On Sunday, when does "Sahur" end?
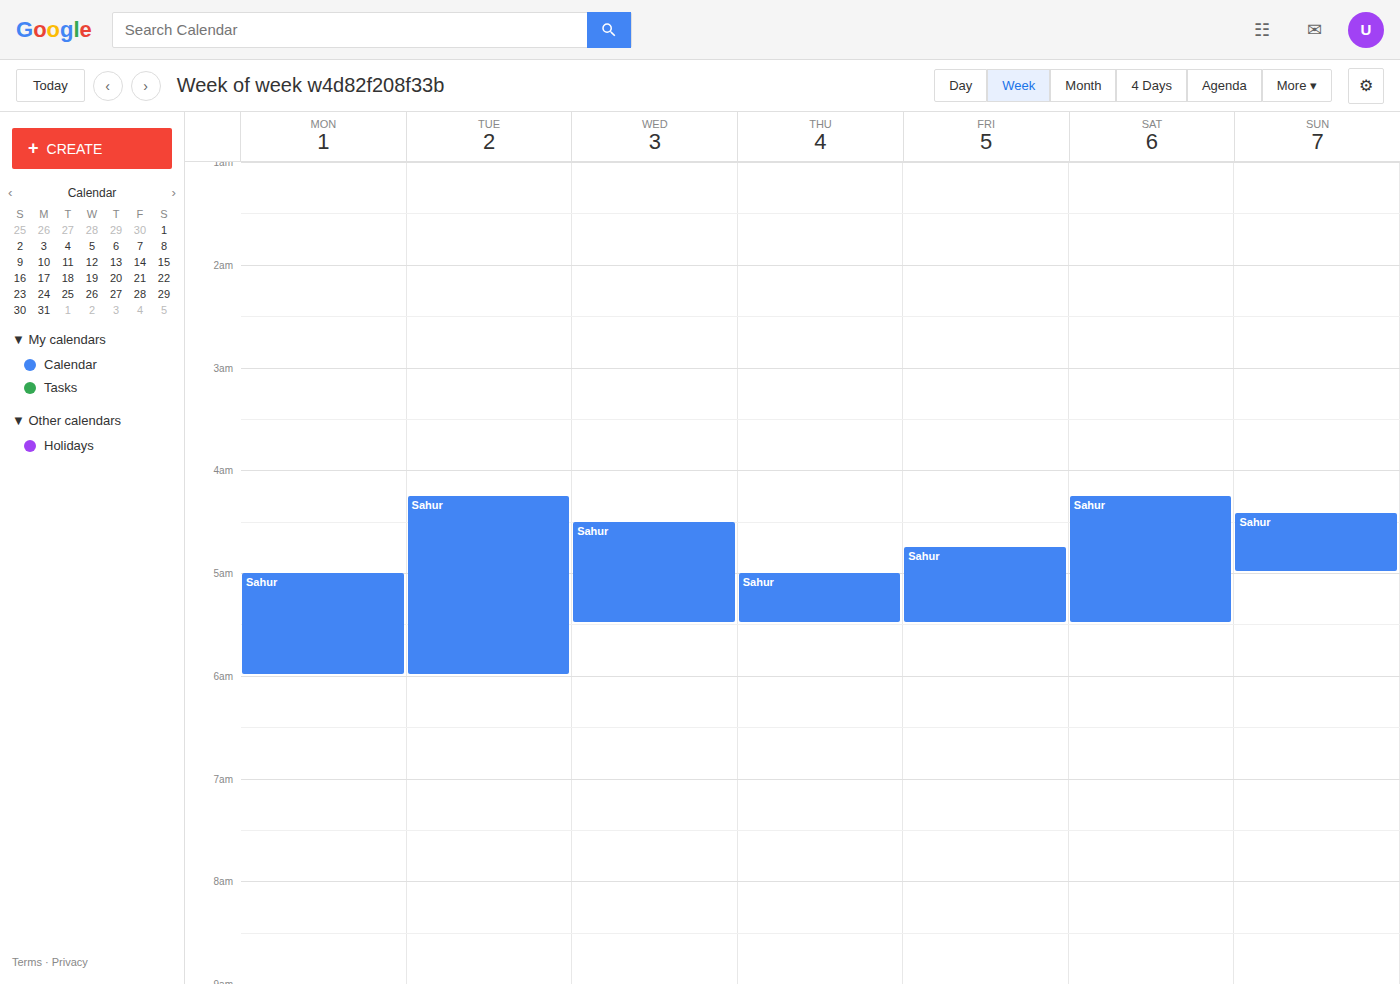
5:00 AM